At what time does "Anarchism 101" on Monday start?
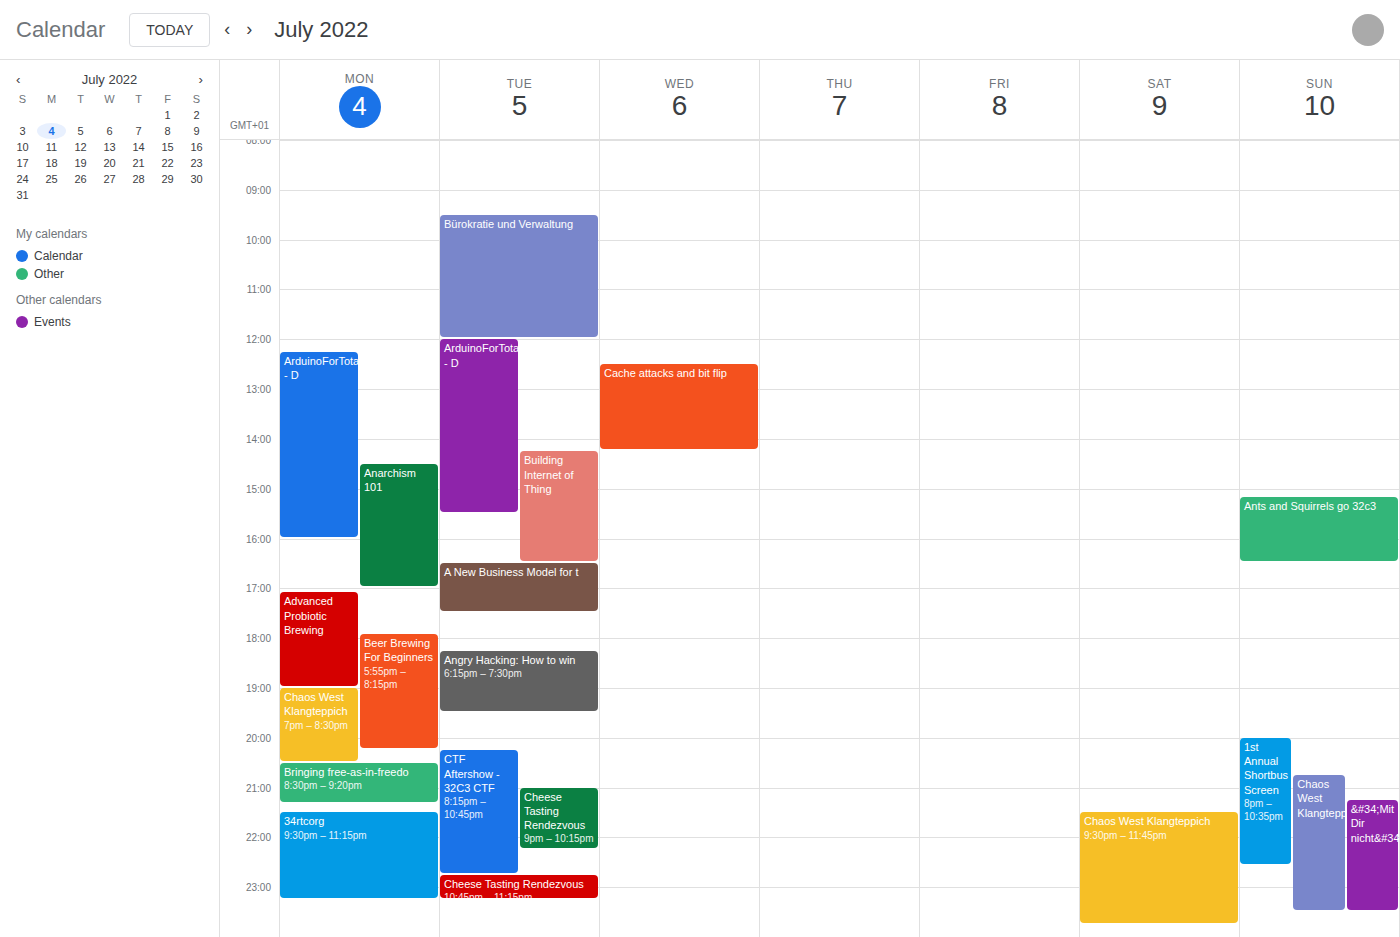
2:30 PM